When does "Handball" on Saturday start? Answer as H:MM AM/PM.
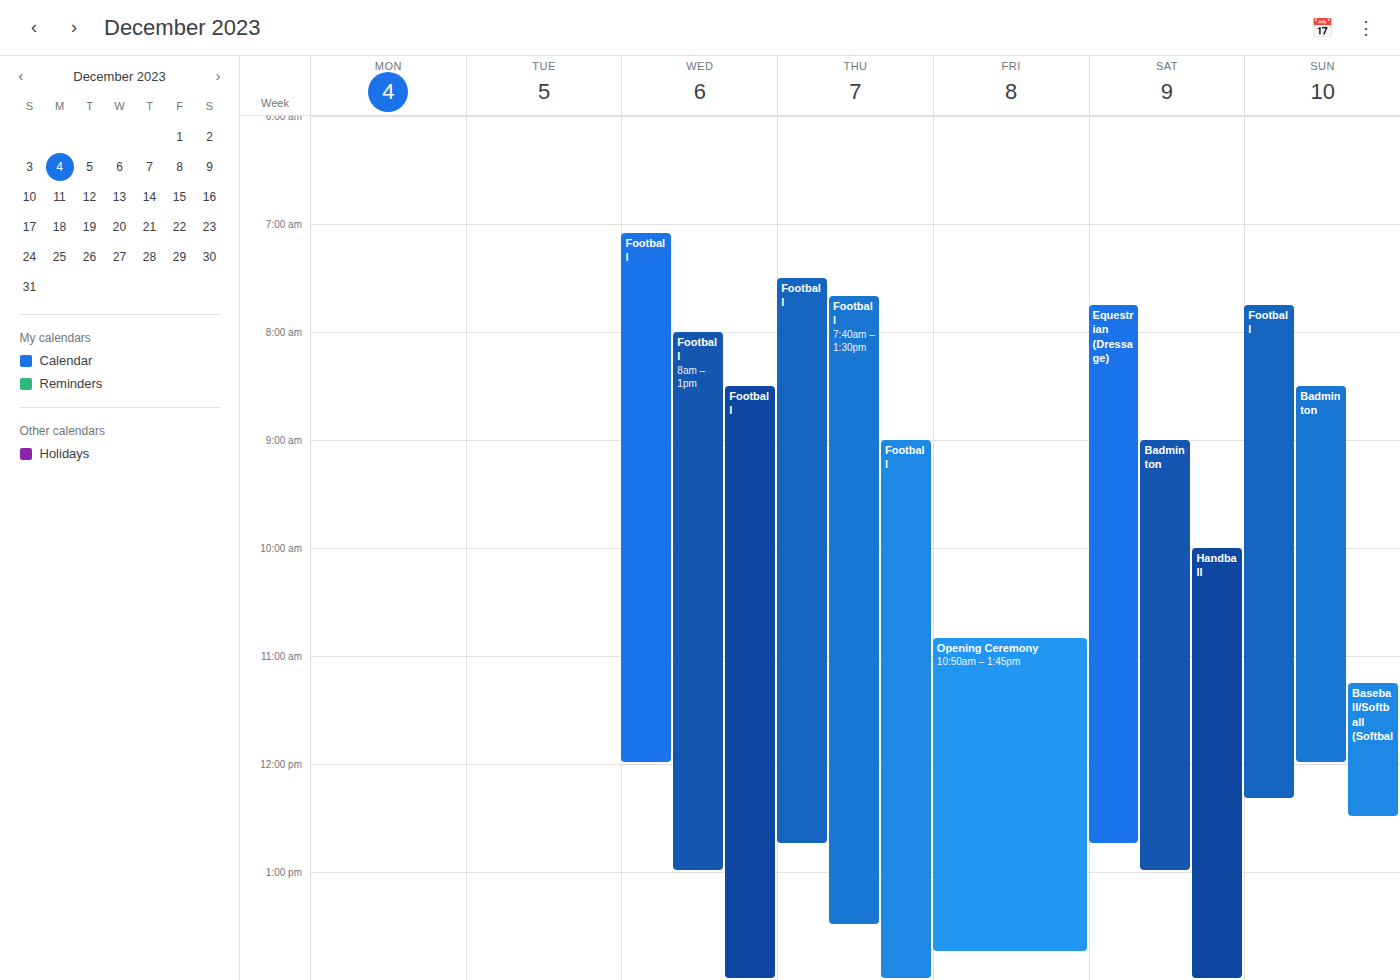
10:00 AM